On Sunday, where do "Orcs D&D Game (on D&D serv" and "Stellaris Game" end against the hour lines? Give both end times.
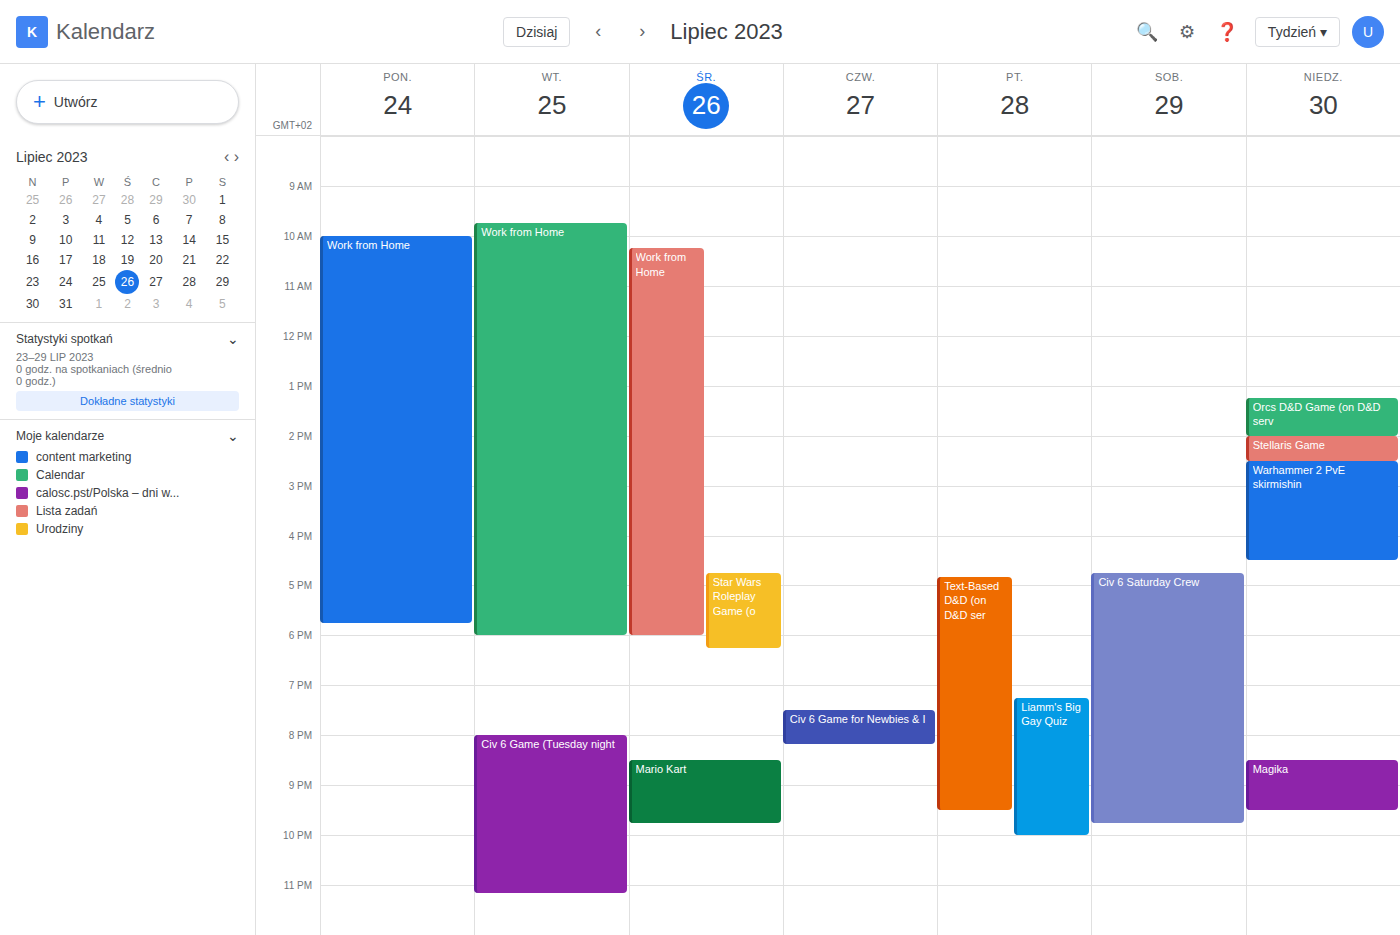
"Orcs D&D Game (on D&D serv": 2:00 PM, exactly on the 2 PM line. "Stellaris Game": 2:30 PM, halfway between the 2 PM and 3 PM lines.